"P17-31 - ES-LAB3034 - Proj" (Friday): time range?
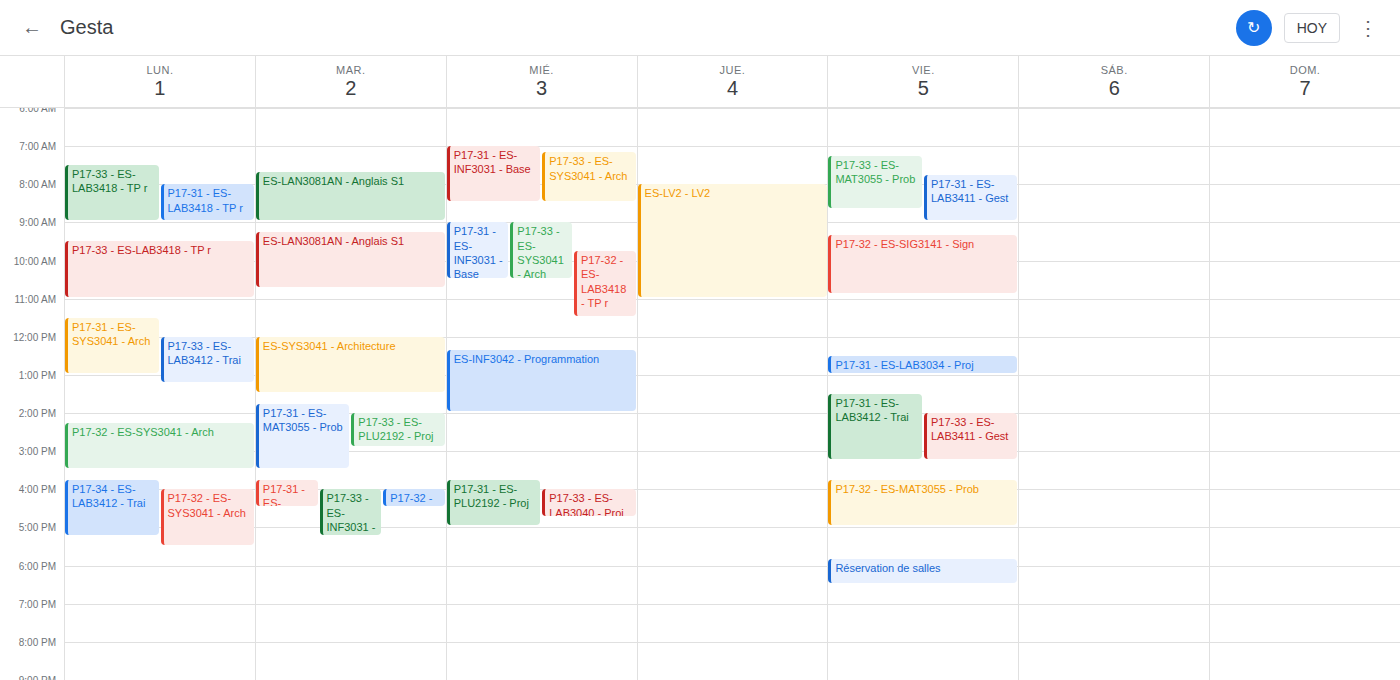
12:30 PM to 1:00 PM